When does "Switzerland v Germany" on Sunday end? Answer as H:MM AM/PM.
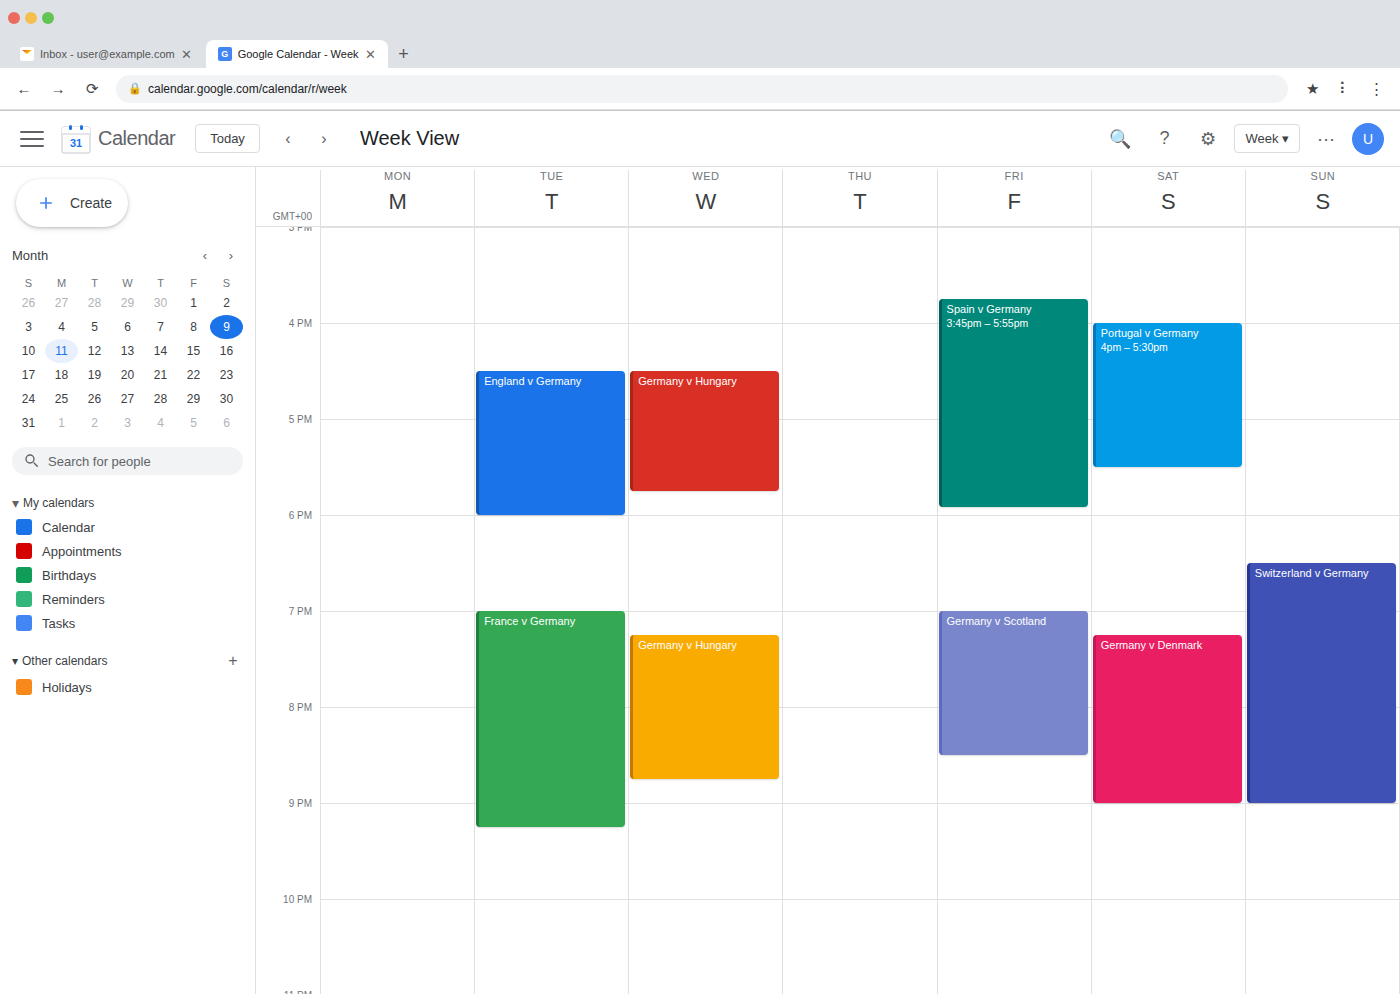
9:00 PM